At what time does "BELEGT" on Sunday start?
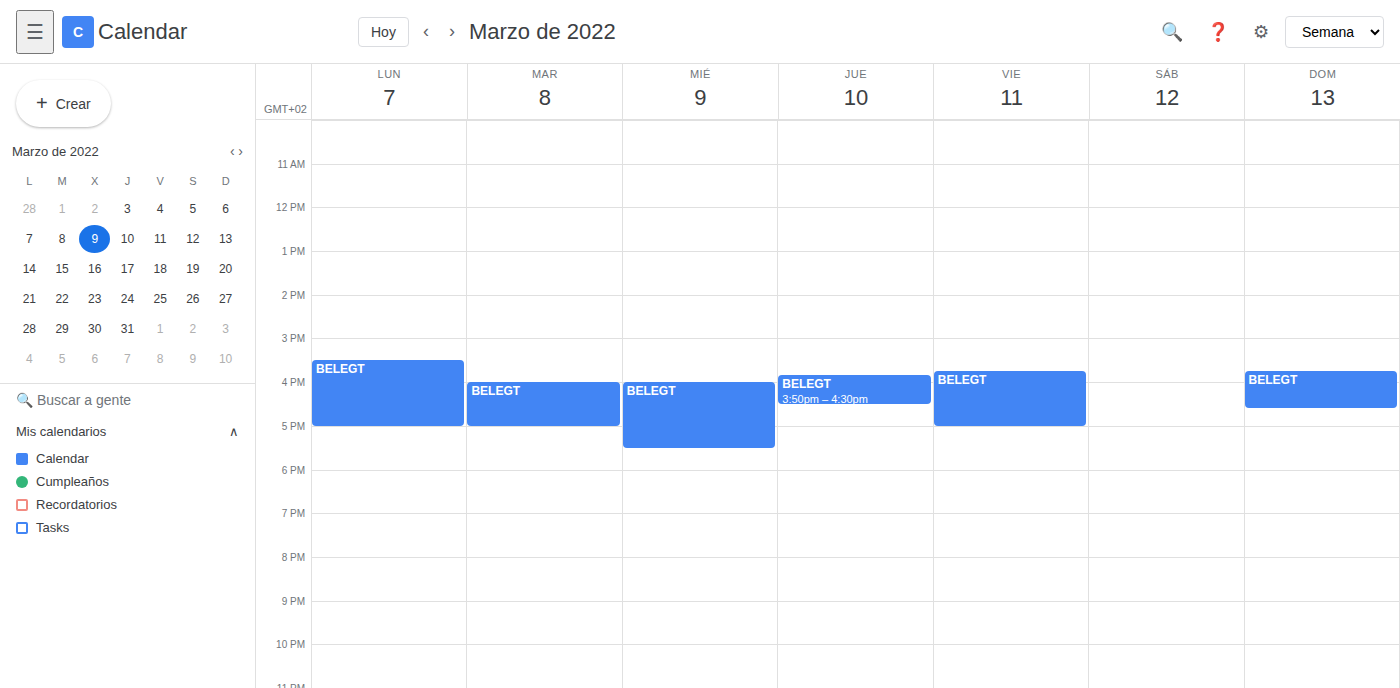
15:45